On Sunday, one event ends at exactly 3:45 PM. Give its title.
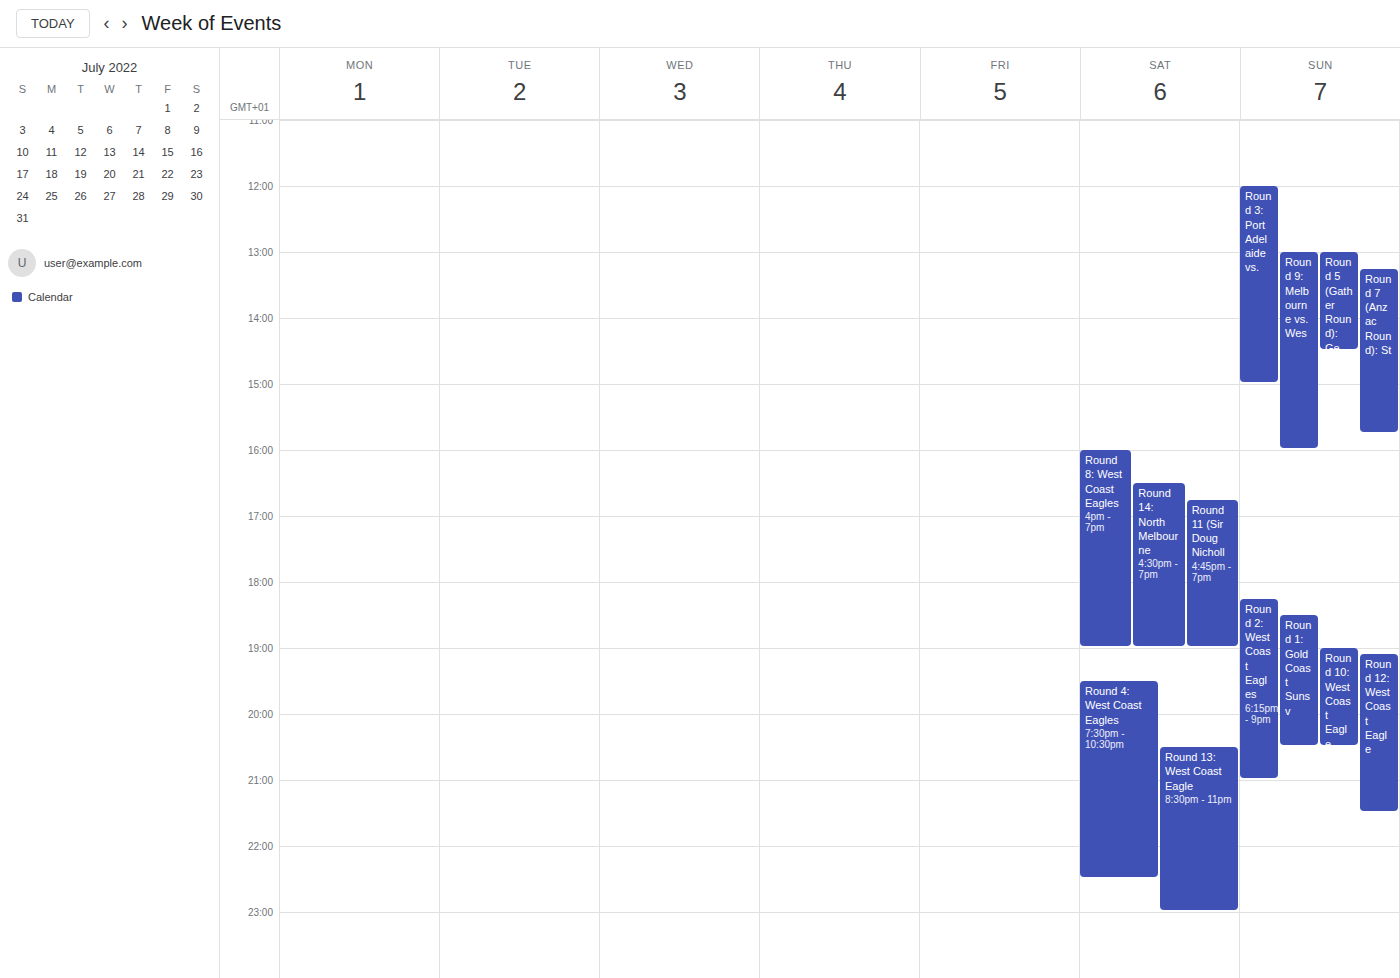
"Round 7 (Anzac Round): St"